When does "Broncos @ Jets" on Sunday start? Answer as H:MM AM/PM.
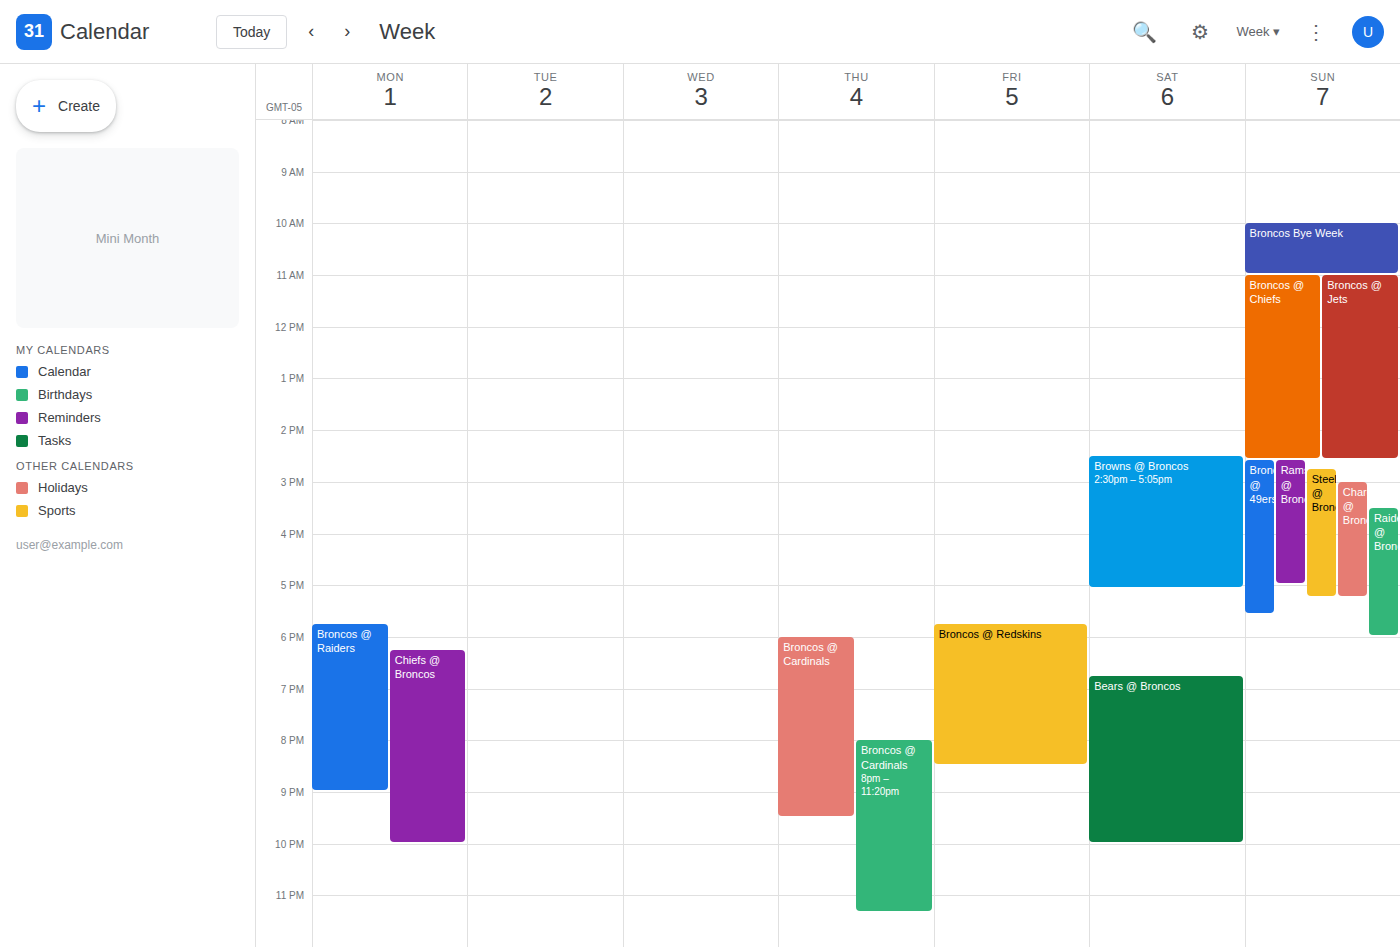
11:00 AM